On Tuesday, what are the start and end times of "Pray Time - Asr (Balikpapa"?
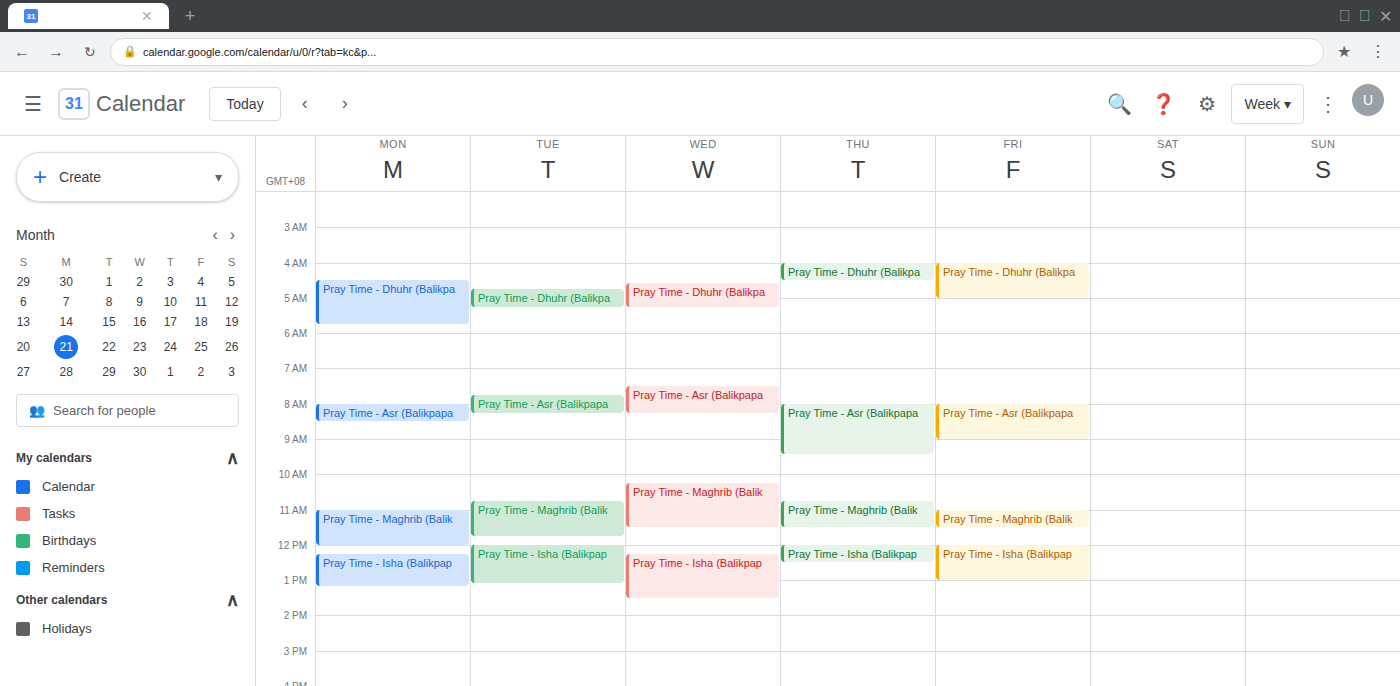
7:45 AM to 8:15 AM